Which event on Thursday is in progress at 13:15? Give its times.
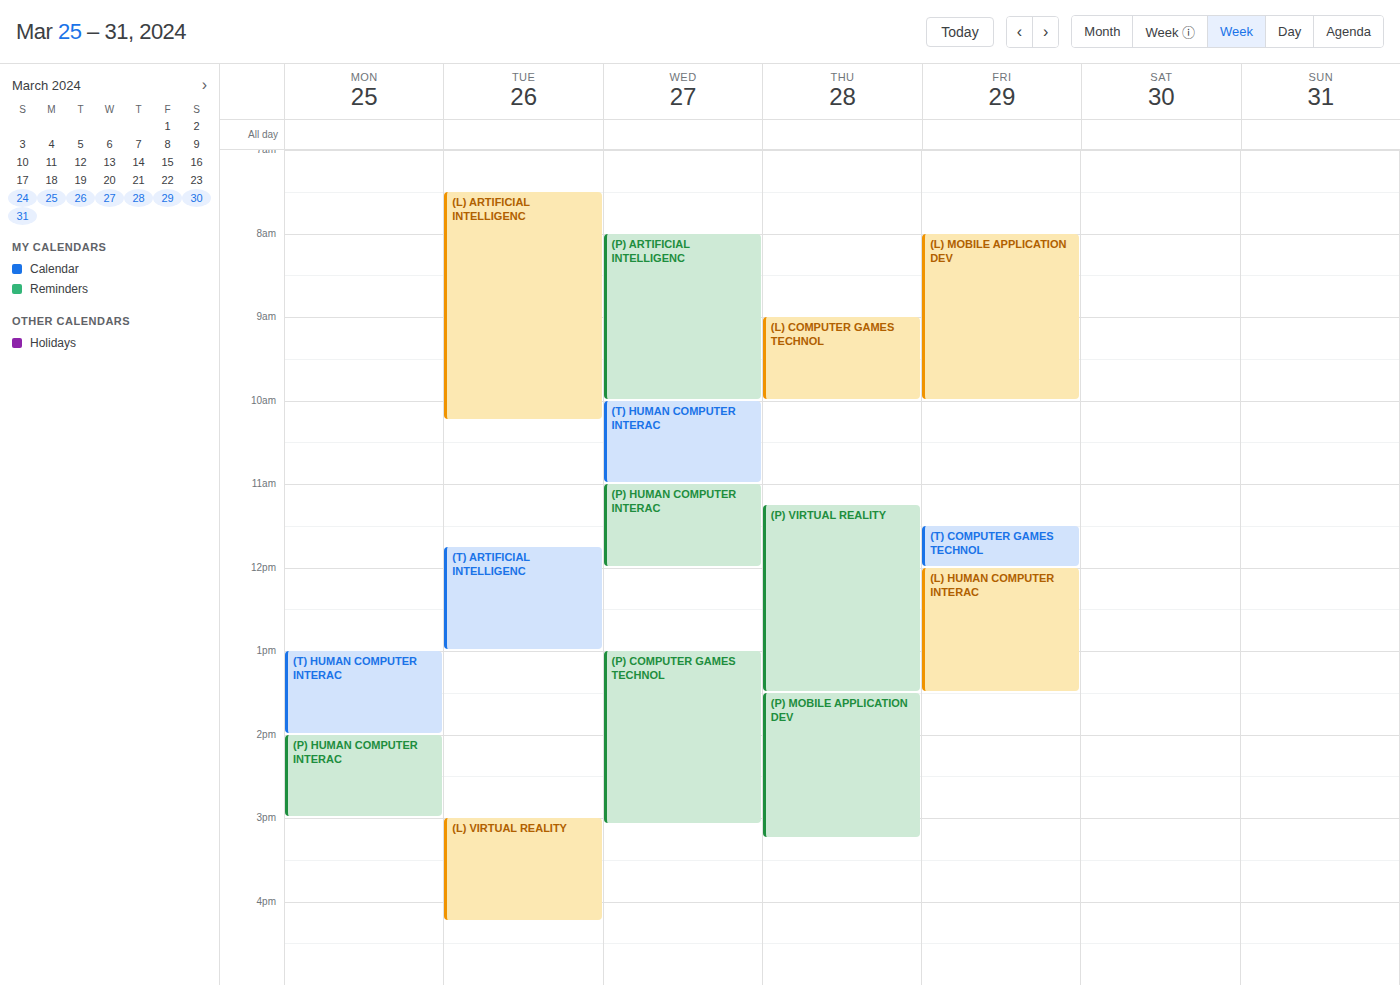
"(P) VIRTUAL REALITY", 11:15 to 13:30